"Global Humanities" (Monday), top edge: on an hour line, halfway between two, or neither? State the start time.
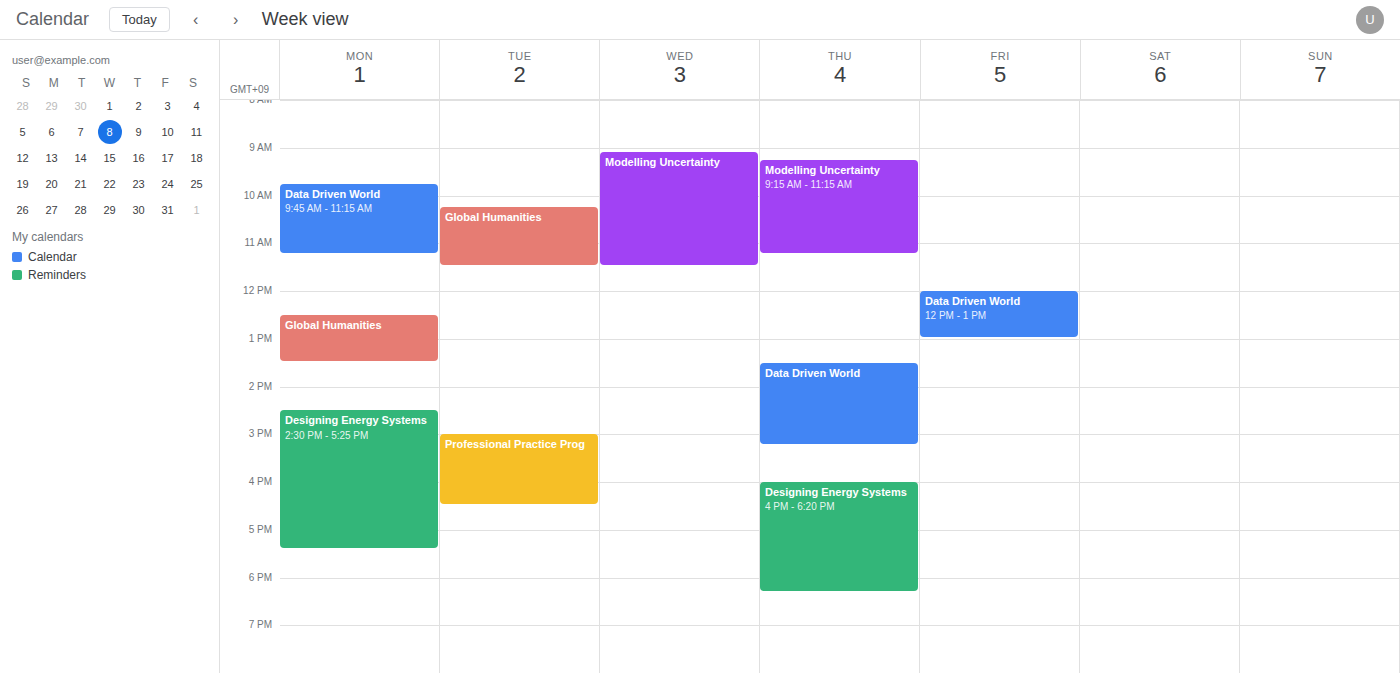
12:30 PM -- halfway between the 12 PM and 1 PM lines.